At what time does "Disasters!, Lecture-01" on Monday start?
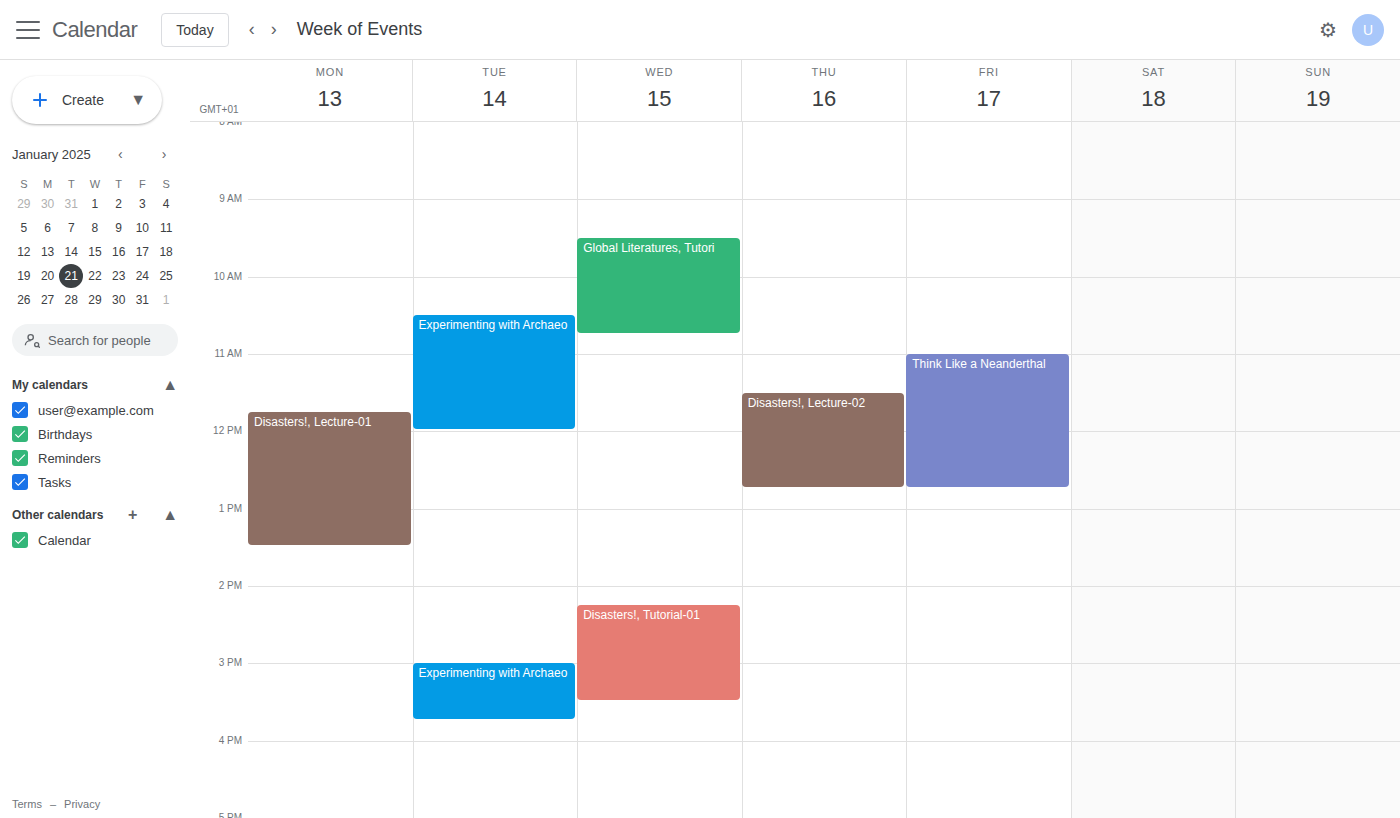
11:45 AM